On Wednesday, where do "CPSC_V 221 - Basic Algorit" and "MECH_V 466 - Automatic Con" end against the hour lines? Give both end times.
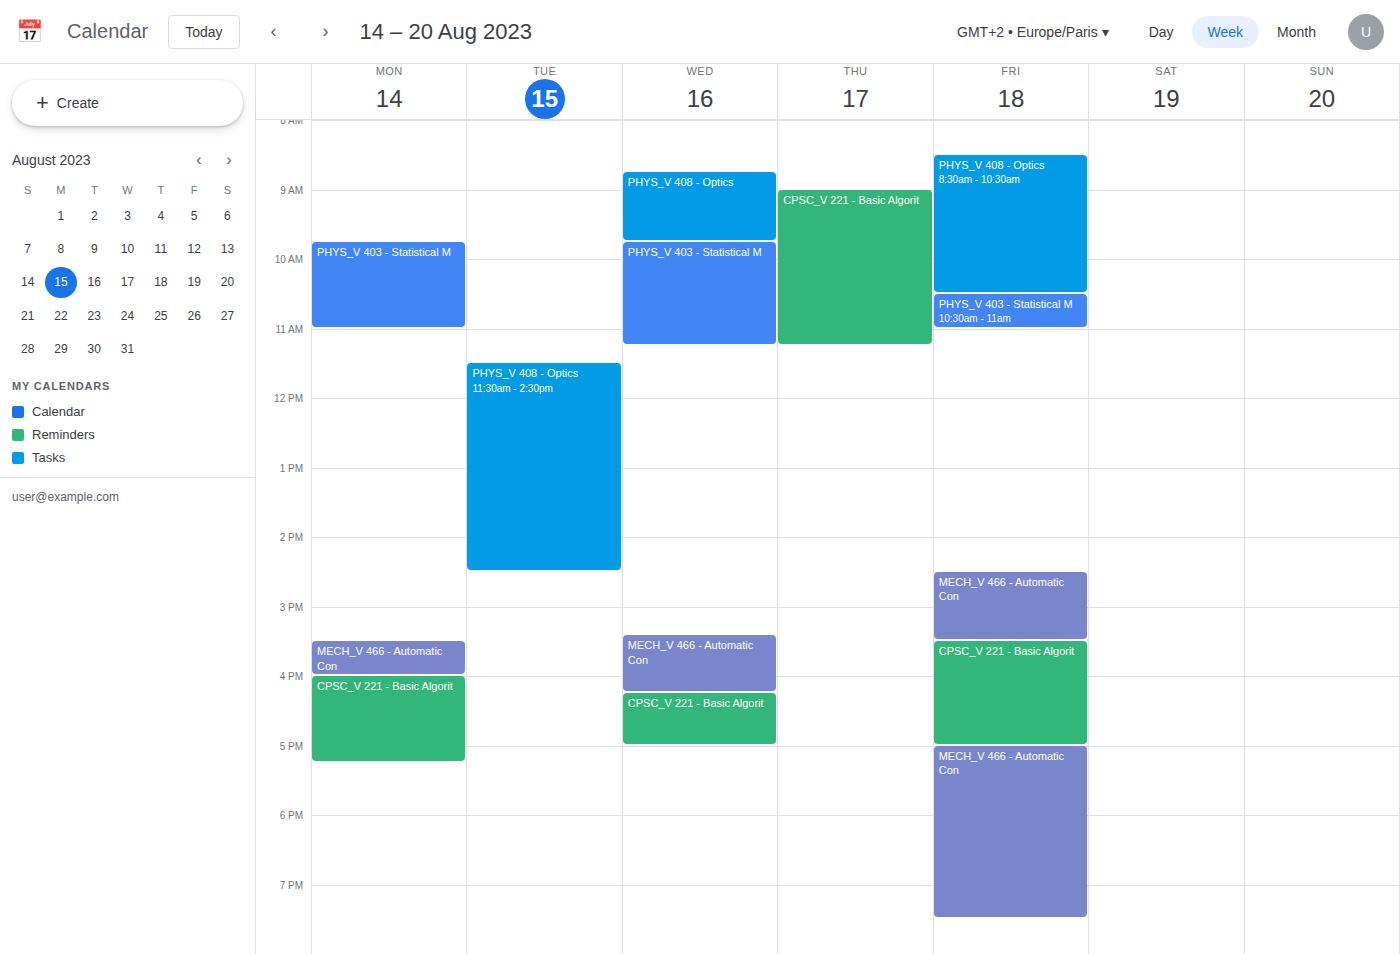
"CPSC_V 221 - Basic Algorit": 5:00 PM, exactly on the 5 PM line. "MECH_V 466 - Automatic Con": 4:15 PM, neither: a quarter of the way from the 4 PM line to the 5 PM line.